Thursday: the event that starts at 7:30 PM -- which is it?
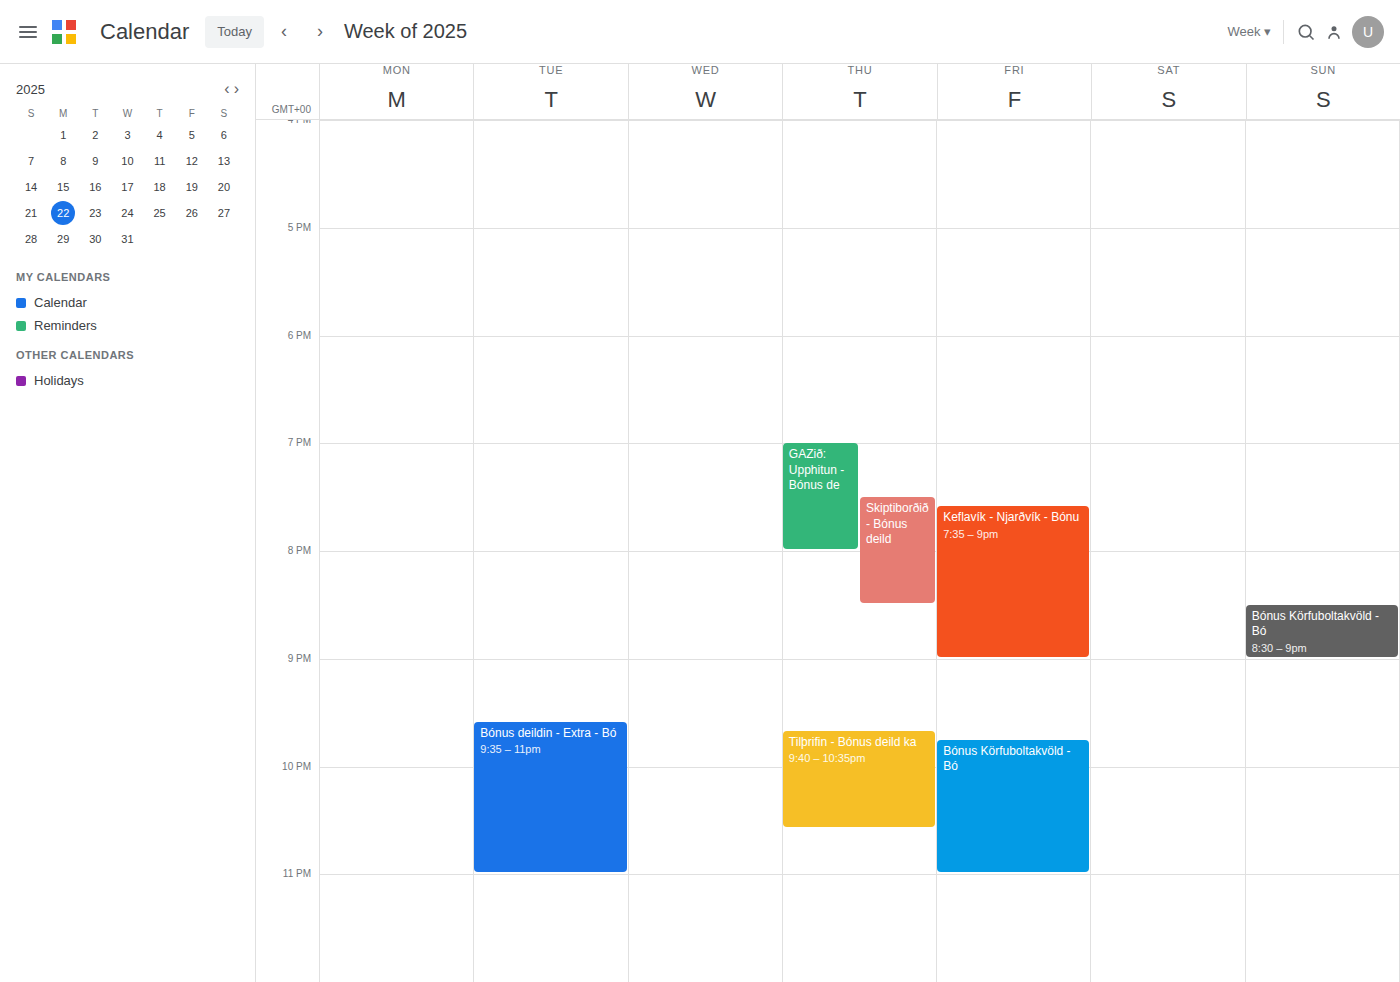
"Skiptiborðið - Bónus deild"